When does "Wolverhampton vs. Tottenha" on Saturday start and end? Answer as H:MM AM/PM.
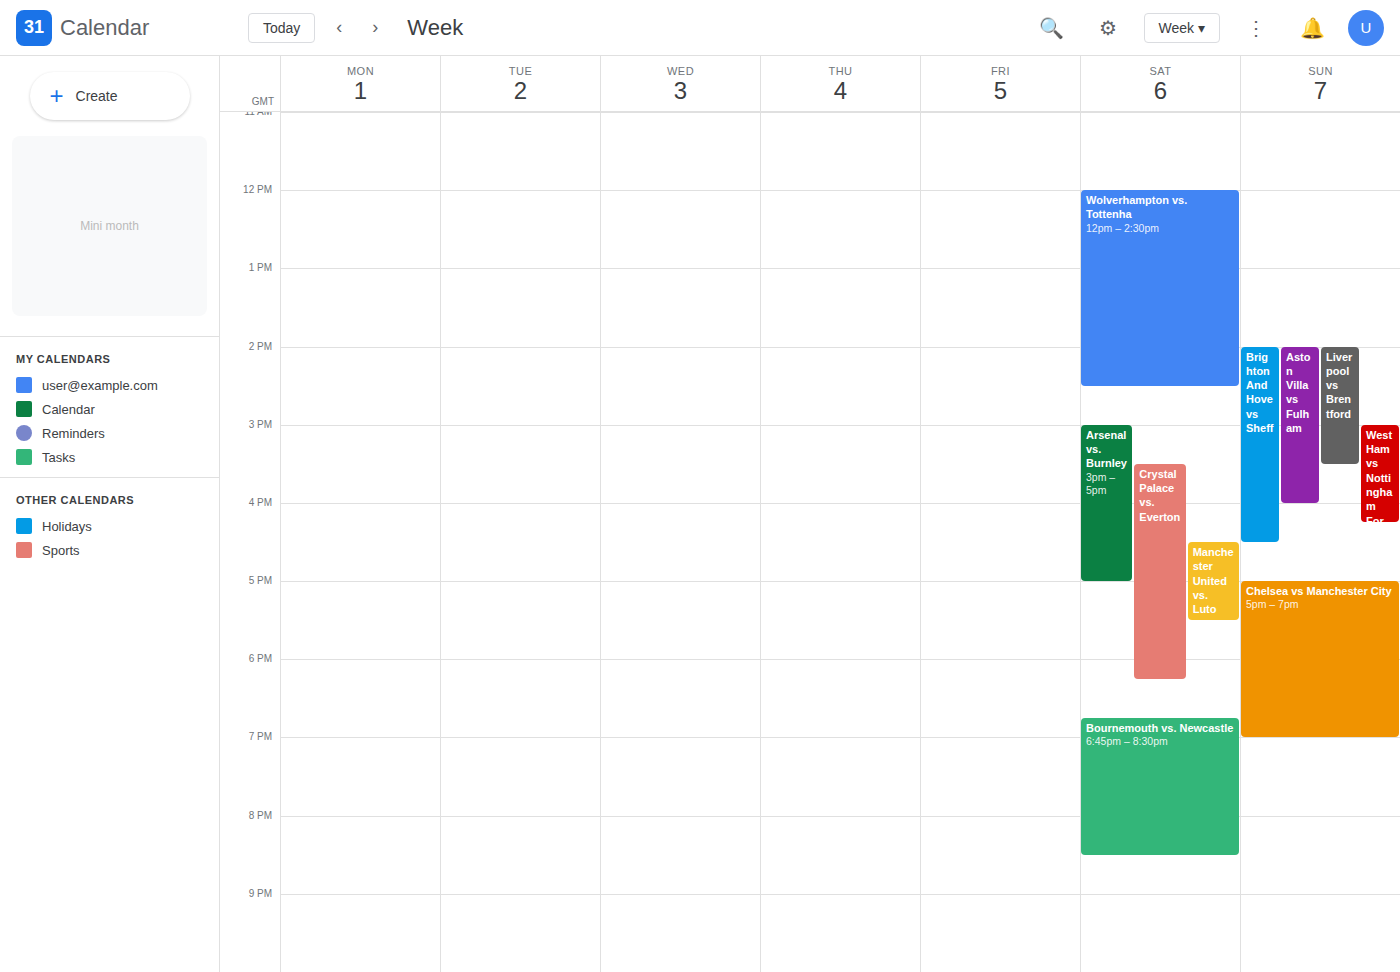
12:00 PM to 2:30 PM